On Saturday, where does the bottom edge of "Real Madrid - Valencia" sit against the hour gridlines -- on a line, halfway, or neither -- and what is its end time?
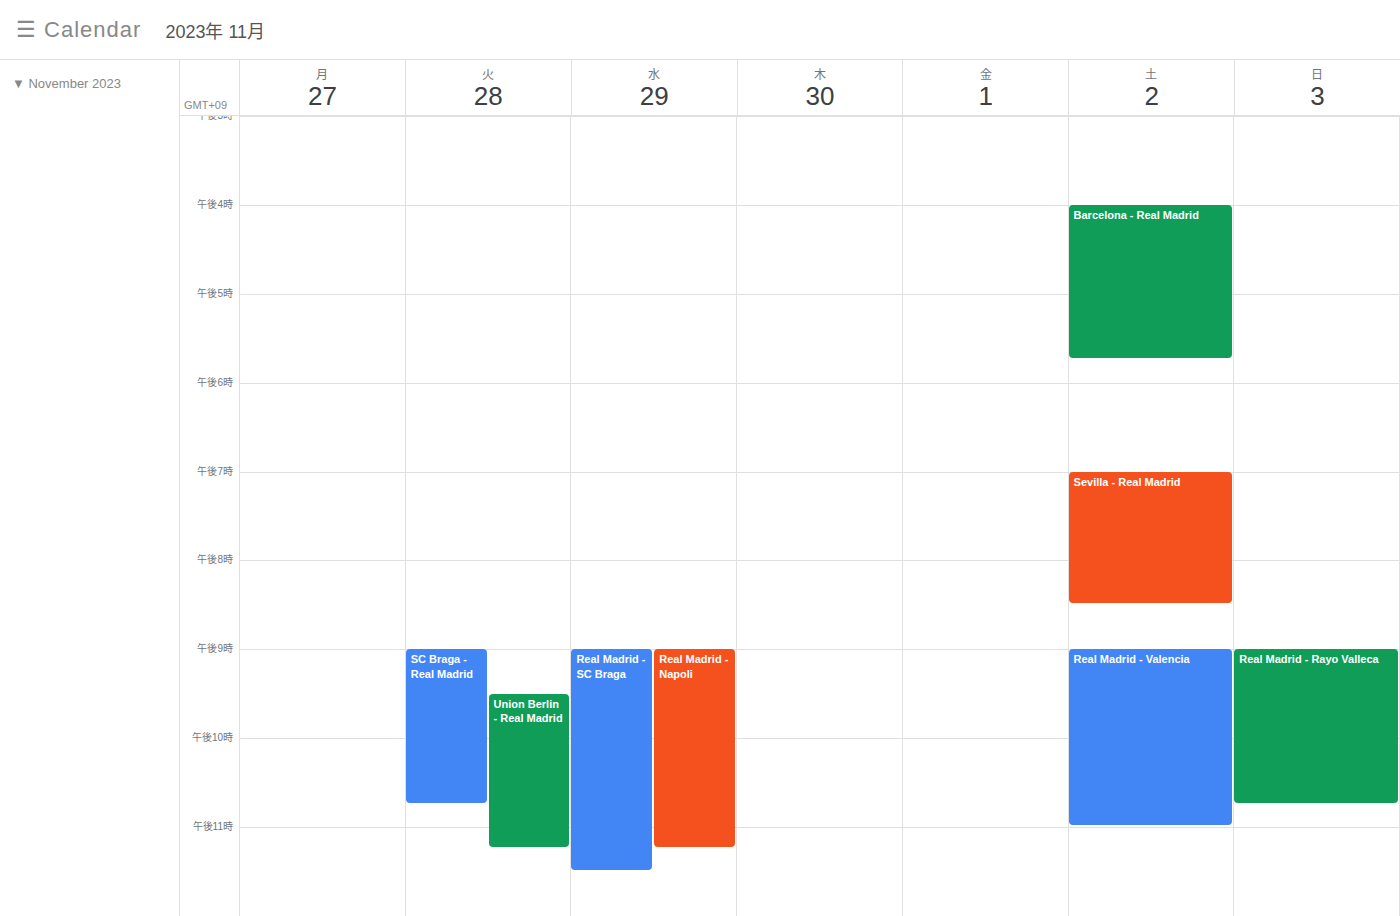
11:00 PM -- exactly on the 11 PM line.